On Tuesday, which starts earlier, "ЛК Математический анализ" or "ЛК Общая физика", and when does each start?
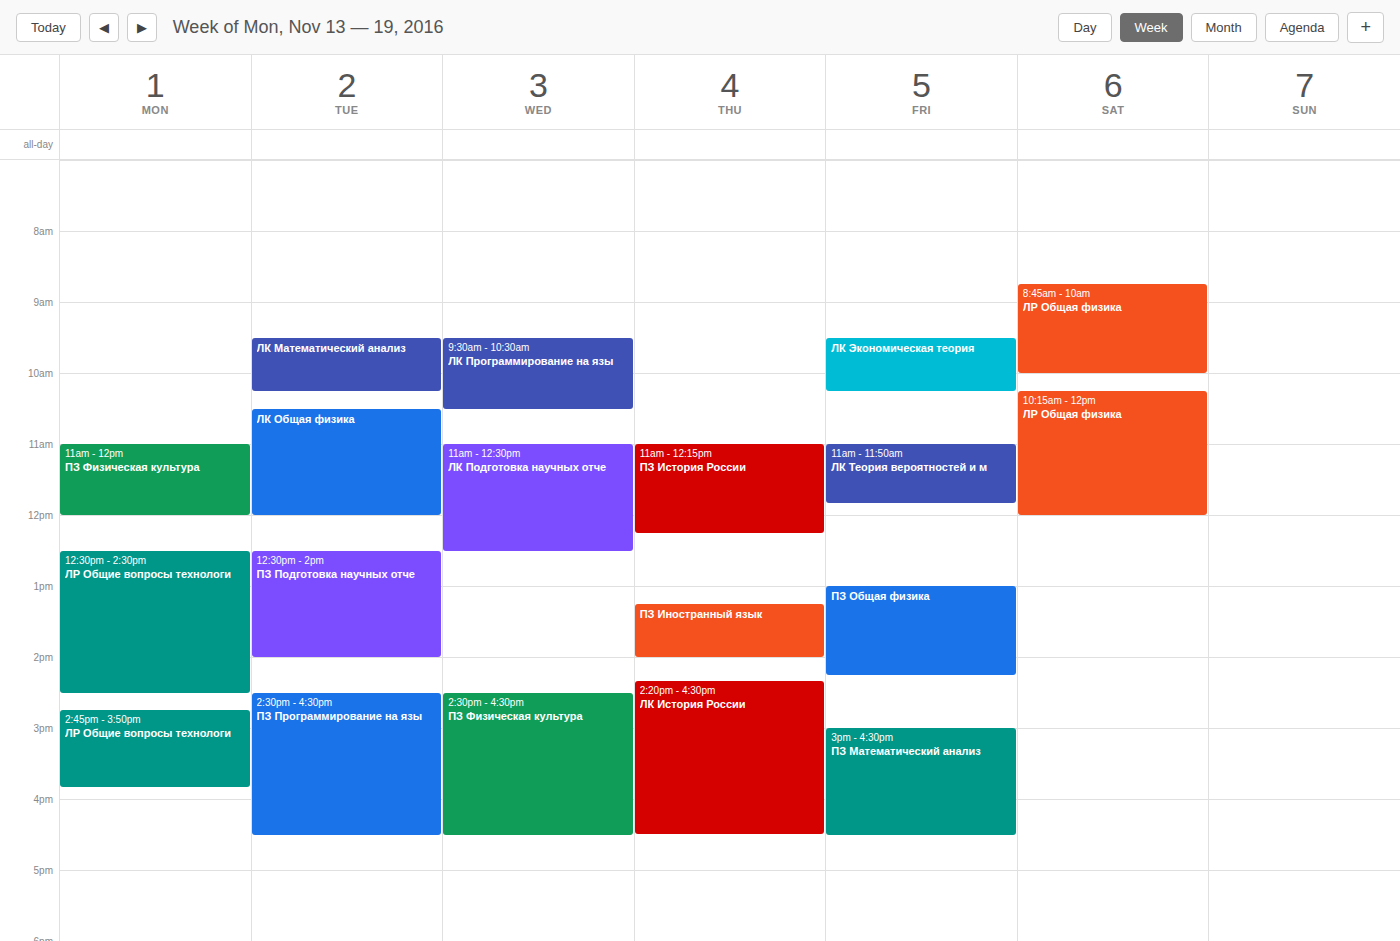
"ЛК Математический анализ" 9:30 AM; "ЛК Общая физика" 10:30 AM.